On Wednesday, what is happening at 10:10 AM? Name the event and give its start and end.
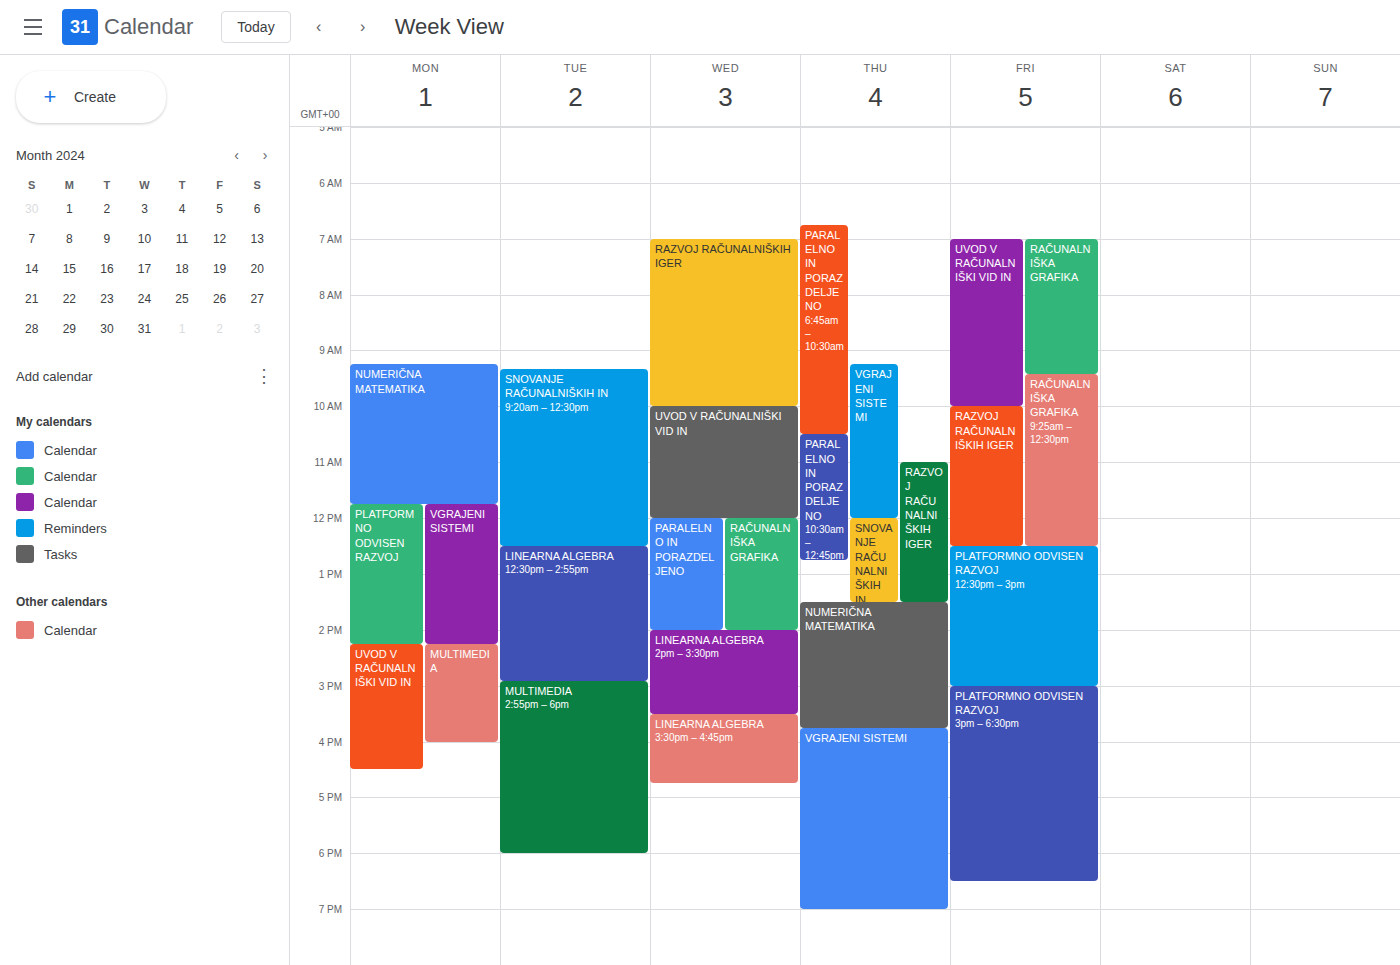
"UVOD V RAČUNALNIŠKI VID IN", 10:00 AM to 12:00 PM